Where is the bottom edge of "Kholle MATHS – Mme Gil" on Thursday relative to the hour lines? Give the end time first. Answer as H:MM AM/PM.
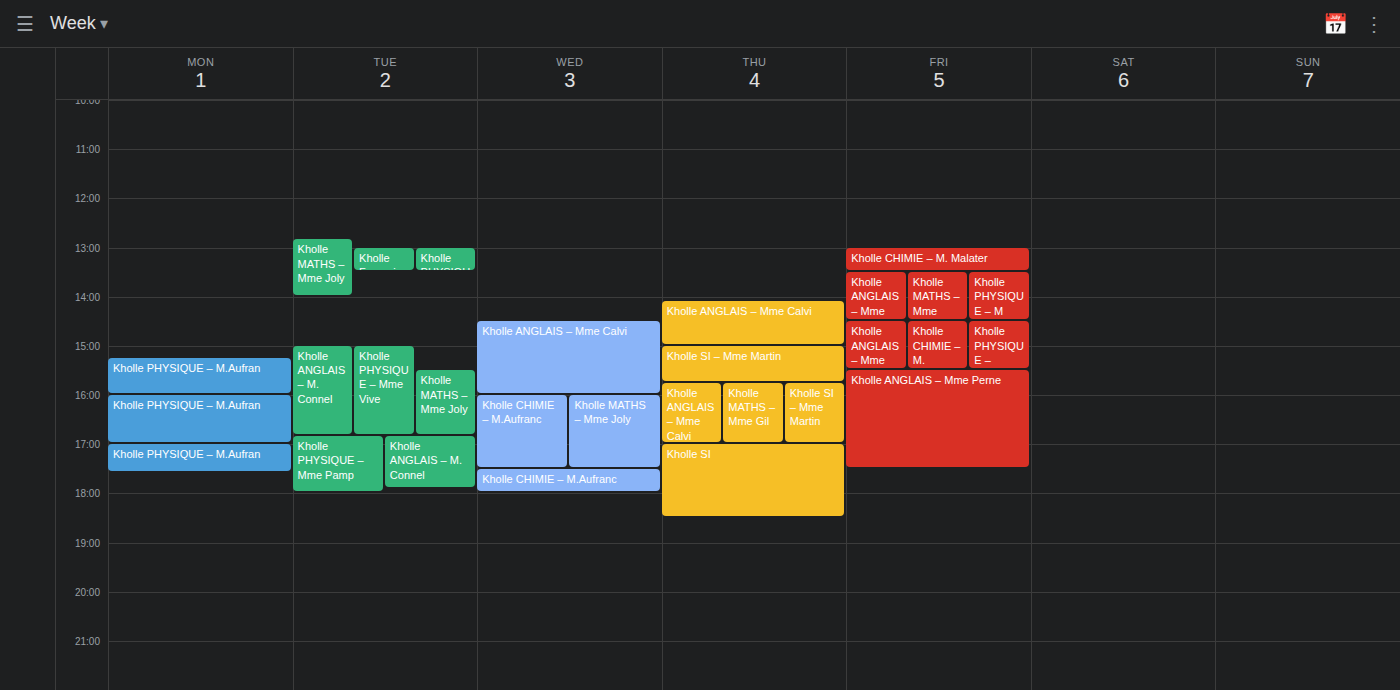
5:00 PM -- exactly on the 5 PM line.